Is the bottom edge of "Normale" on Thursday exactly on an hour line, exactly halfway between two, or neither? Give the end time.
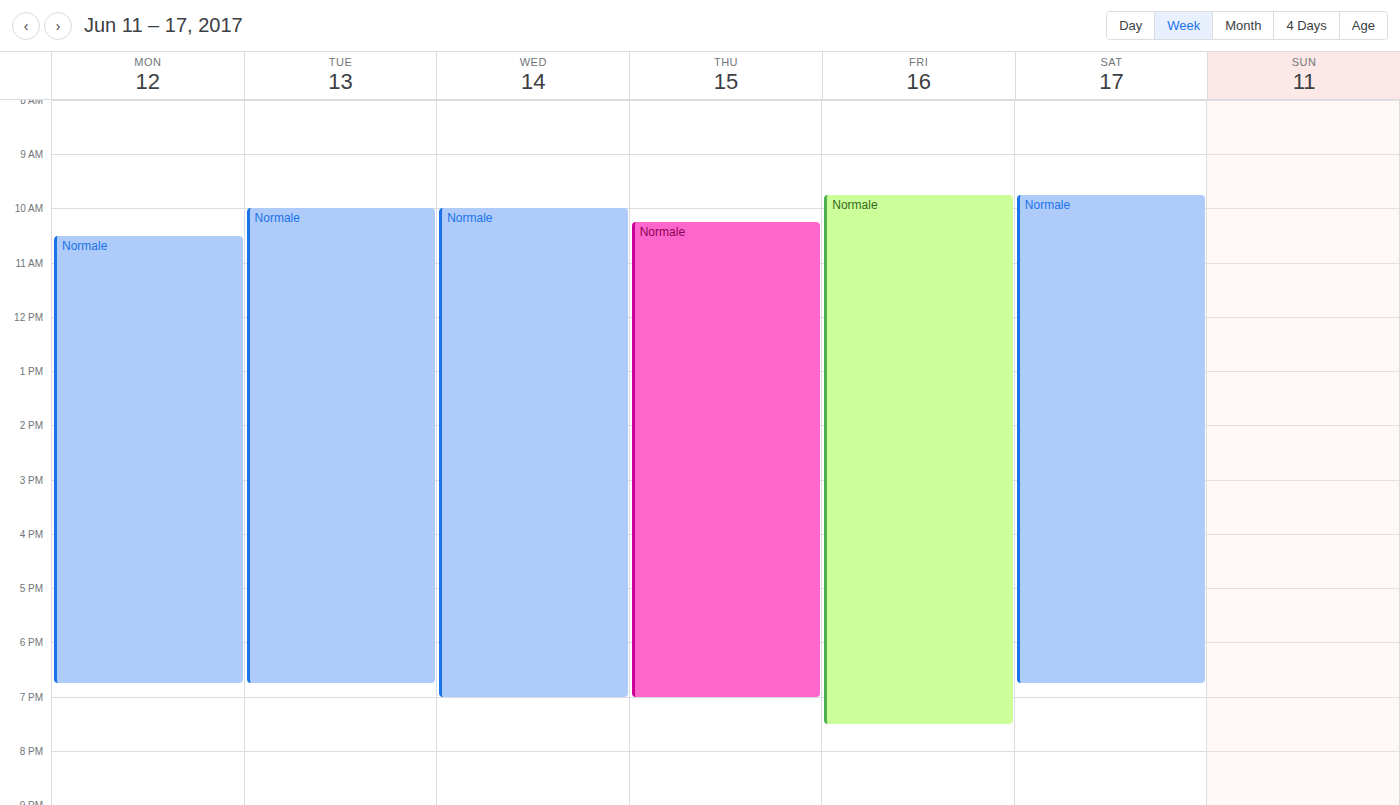
7:00 PM -- exactly on the 7 PM line.